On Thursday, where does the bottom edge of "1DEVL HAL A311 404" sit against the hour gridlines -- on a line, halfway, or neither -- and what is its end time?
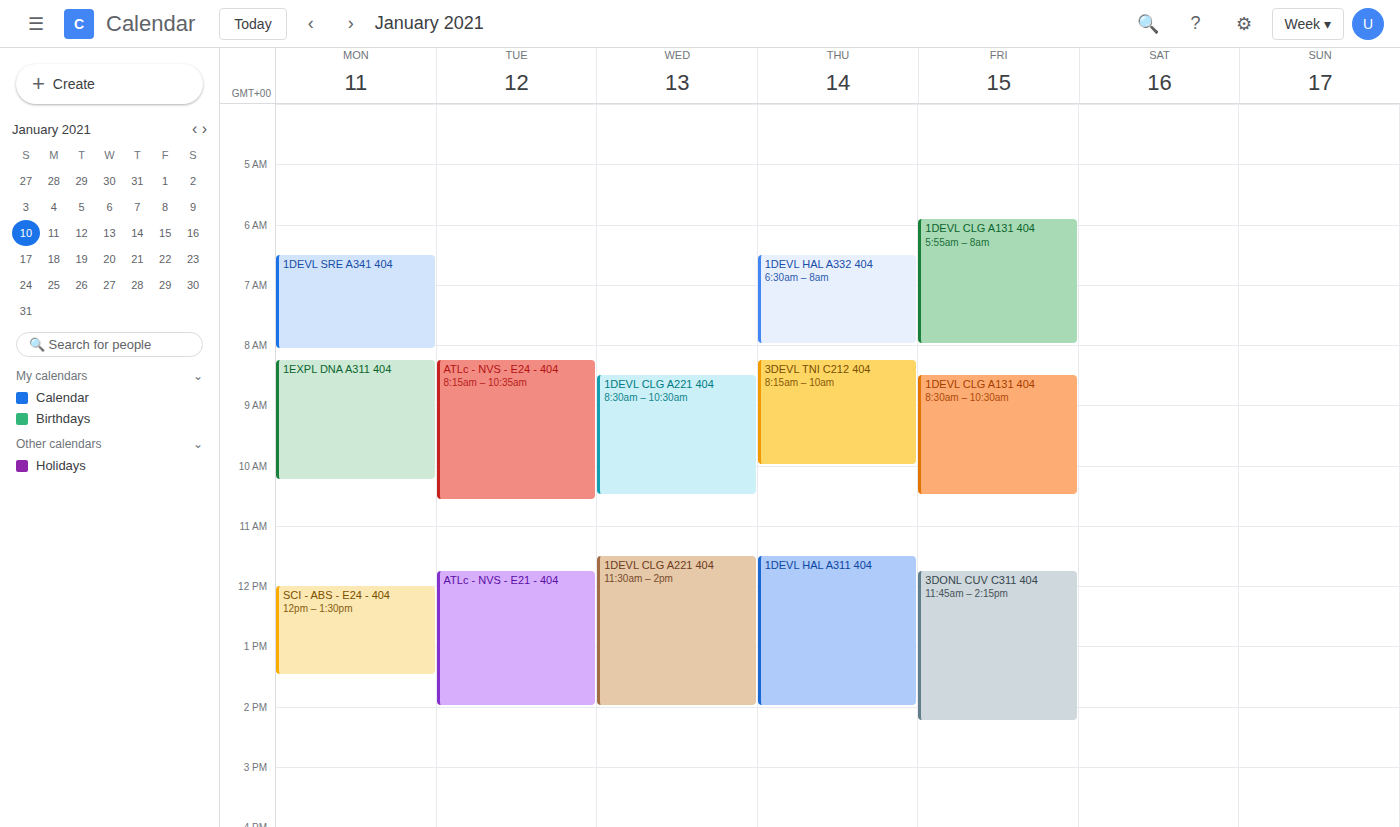
2:00 PM -- exactly on the 2 PM line.